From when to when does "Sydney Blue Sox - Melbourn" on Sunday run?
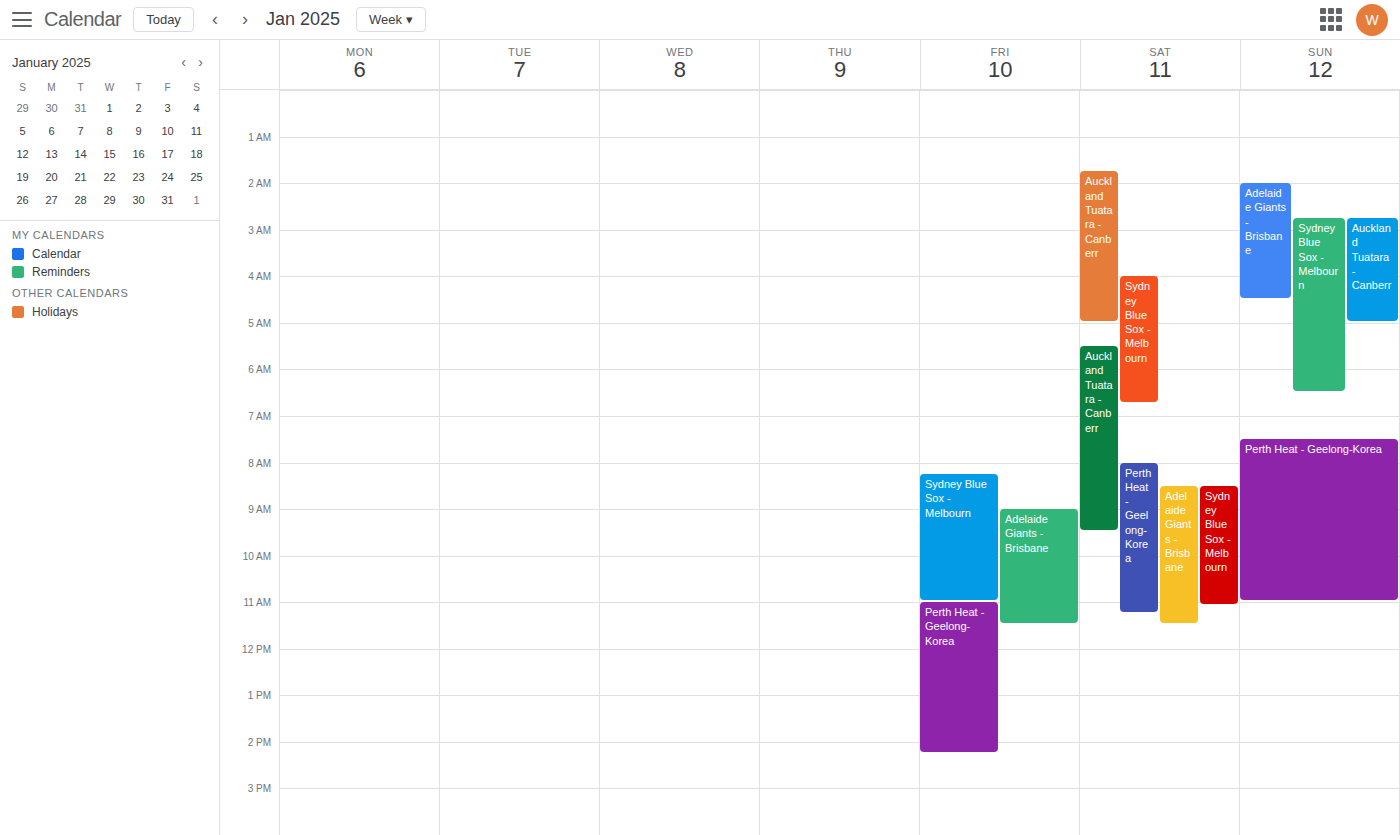
2:45 AM to 6:30 AM